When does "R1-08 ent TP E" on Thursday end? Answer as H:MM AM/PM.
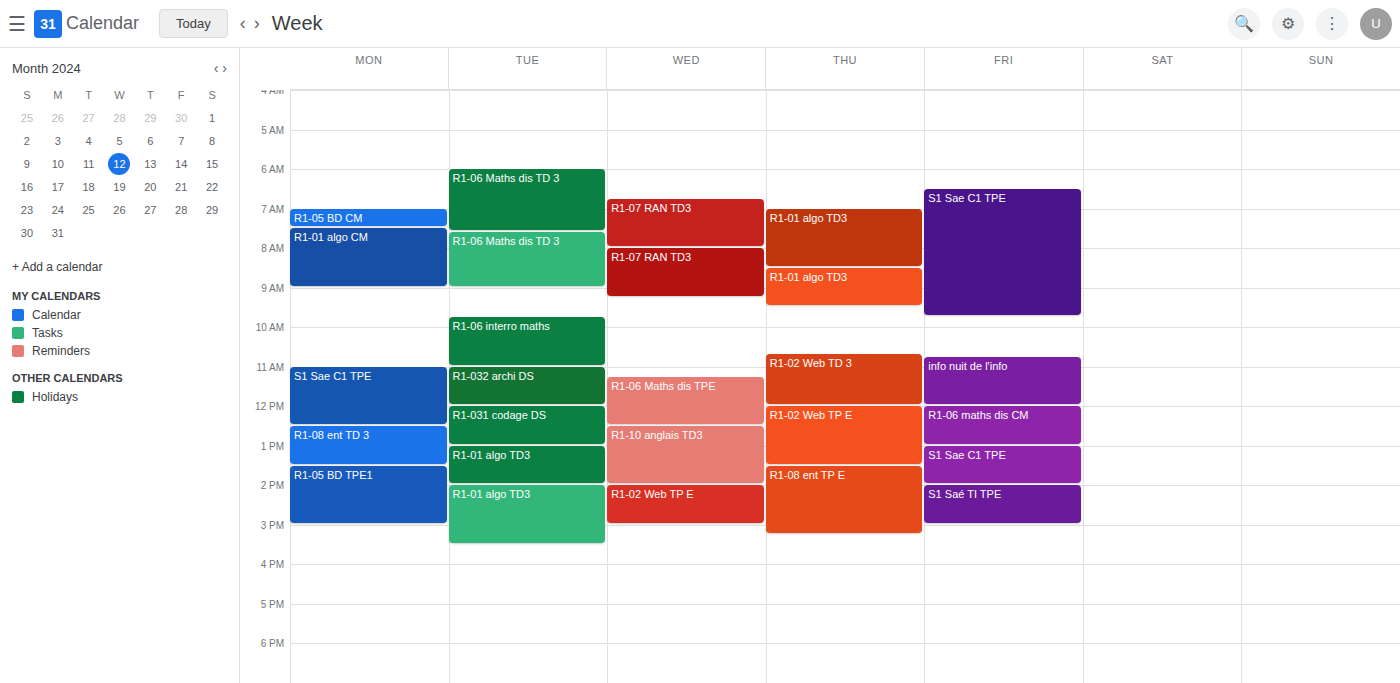
3:15 PM